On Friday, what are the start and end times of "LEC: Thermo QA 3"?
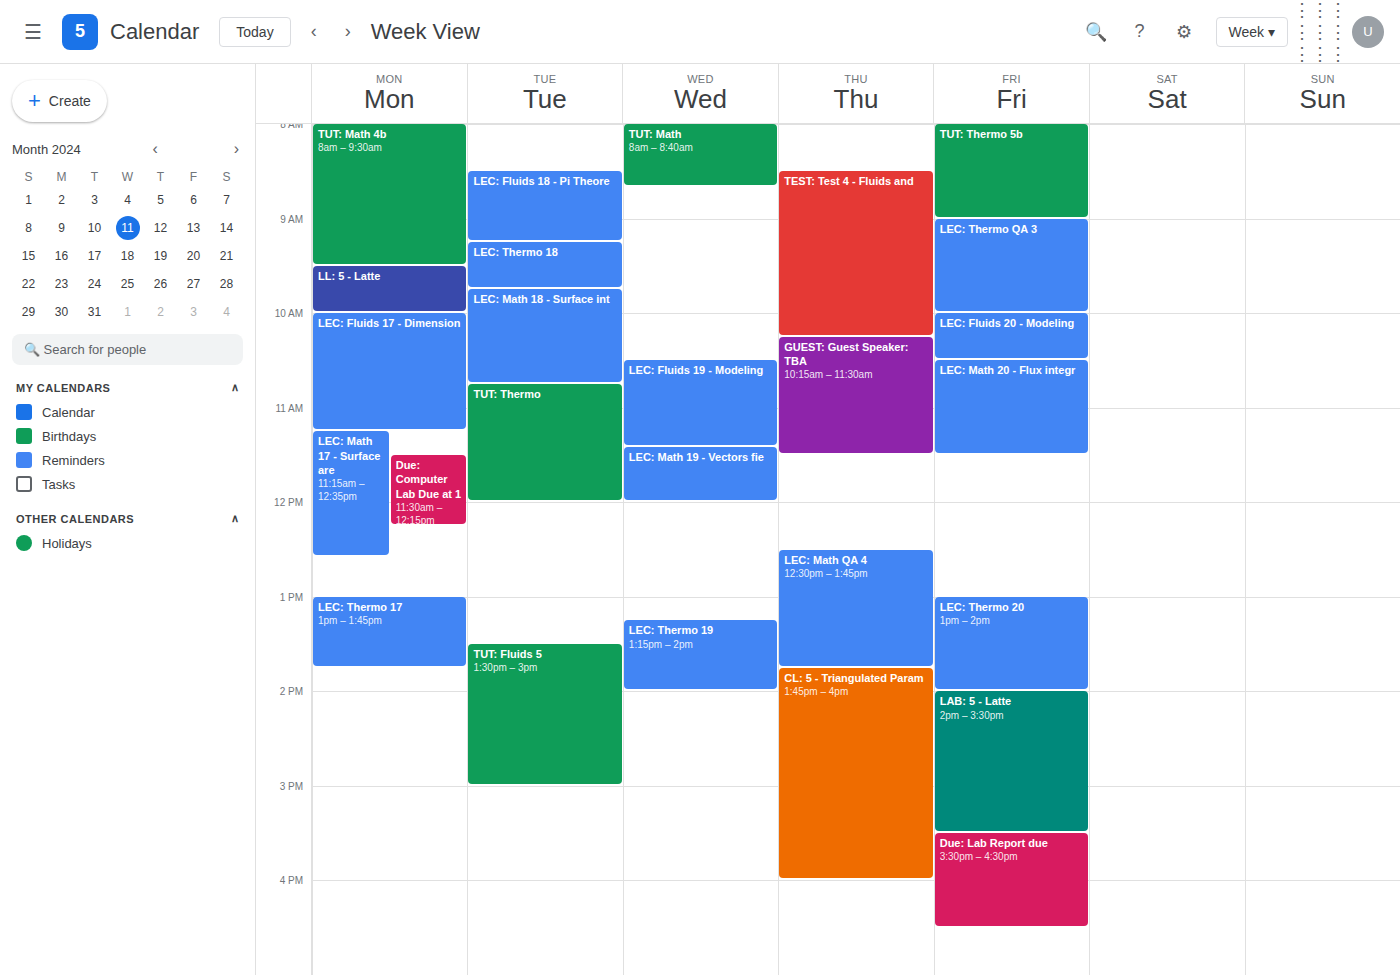
9:00 AM to 10:00 AM